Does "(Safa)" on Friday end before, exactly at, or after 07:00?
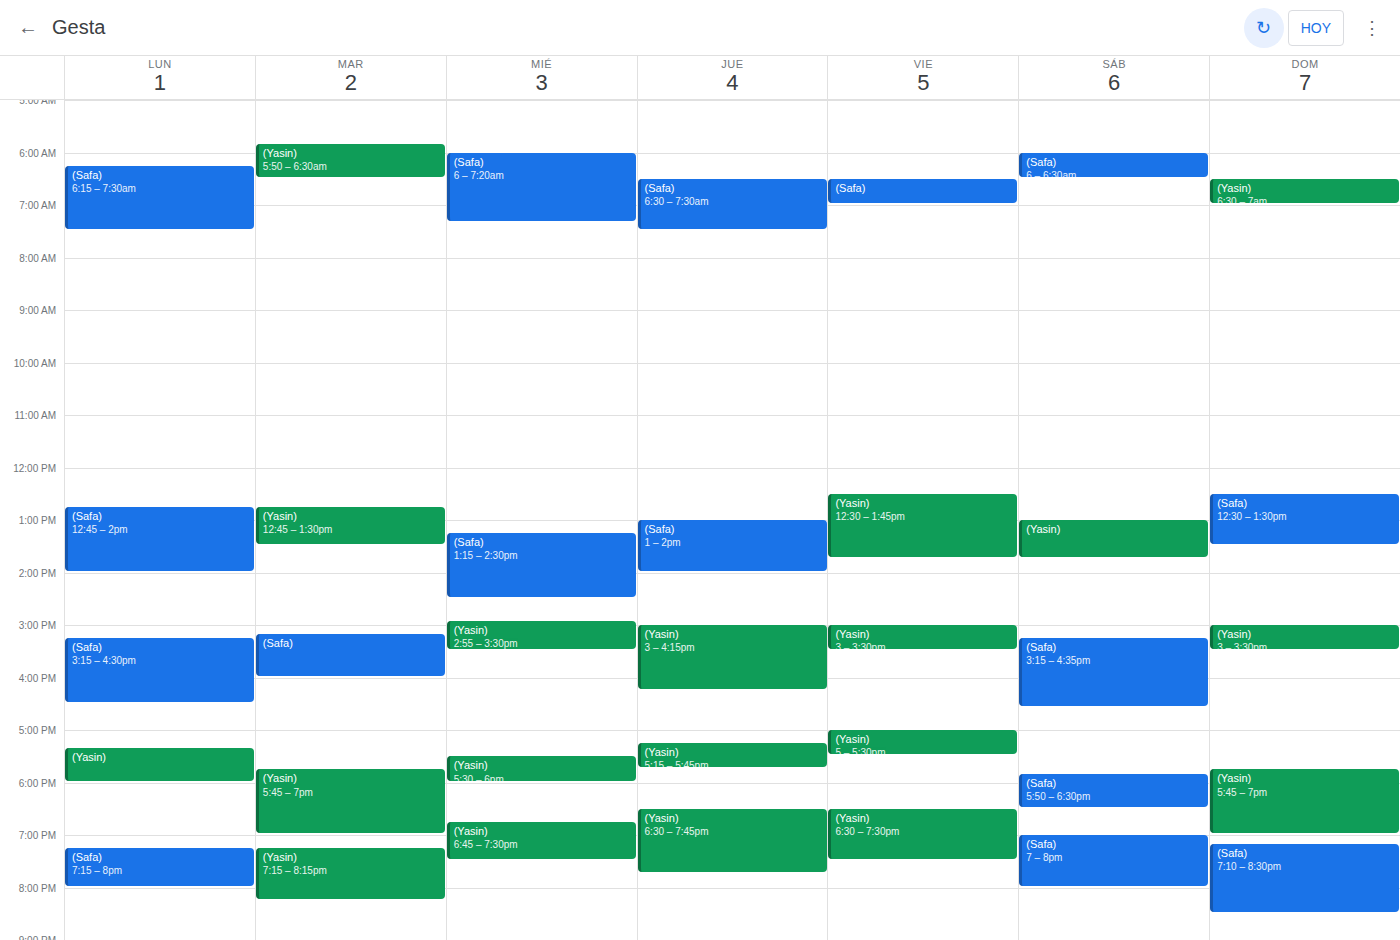
07:00 -- exactly at 07:00, on the 07:00 line.